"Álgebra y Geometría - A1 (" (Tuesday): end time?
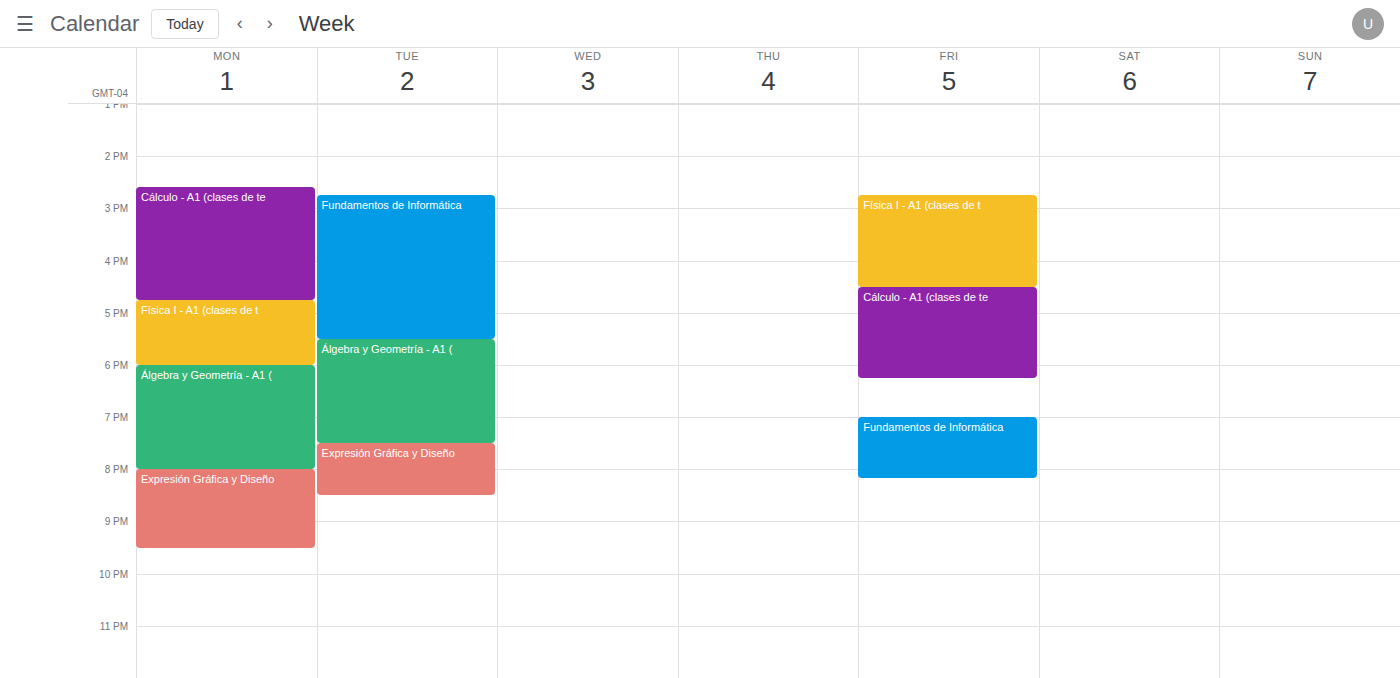
7:30 PM